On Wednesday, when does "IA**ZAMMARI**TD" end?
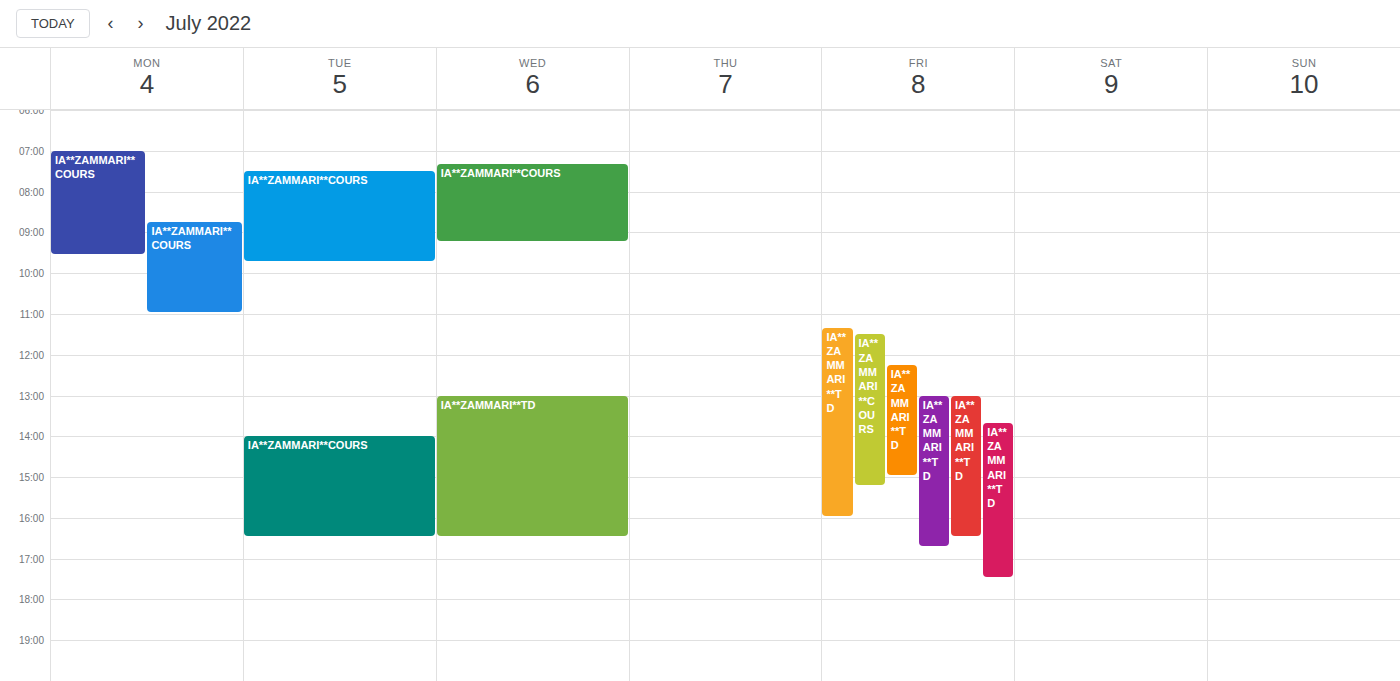
4:30 PM